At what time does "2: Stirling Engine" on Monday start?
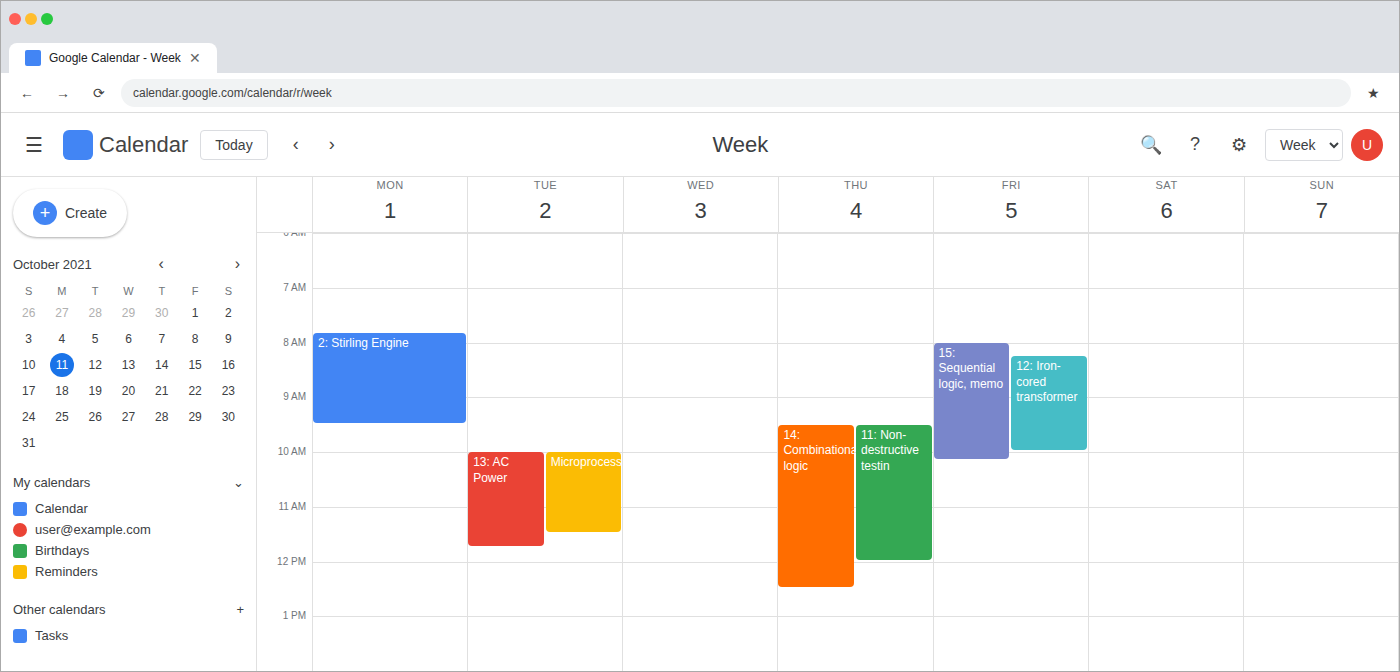
07:50